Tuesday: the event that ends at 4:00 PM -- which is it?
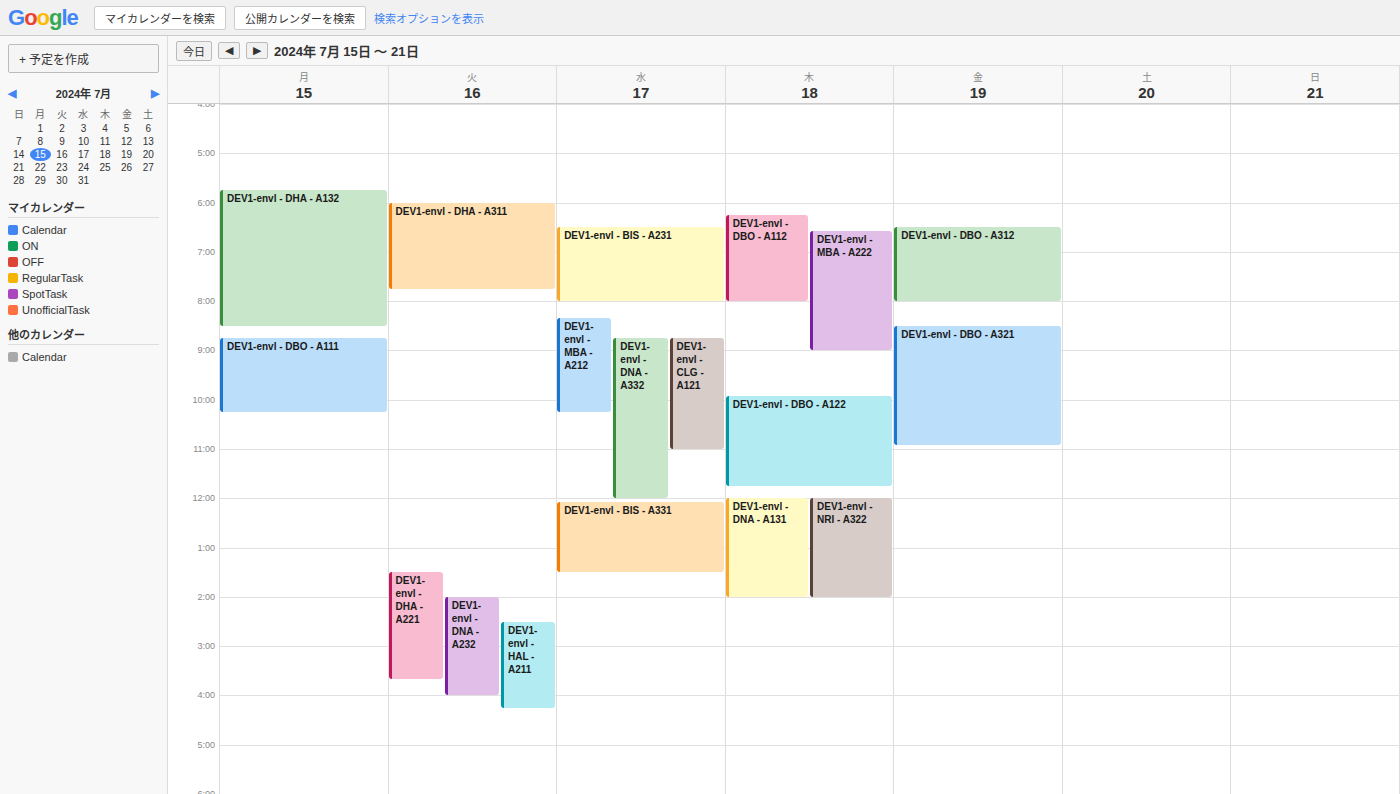
"DEV1-envl - DNA - A232"